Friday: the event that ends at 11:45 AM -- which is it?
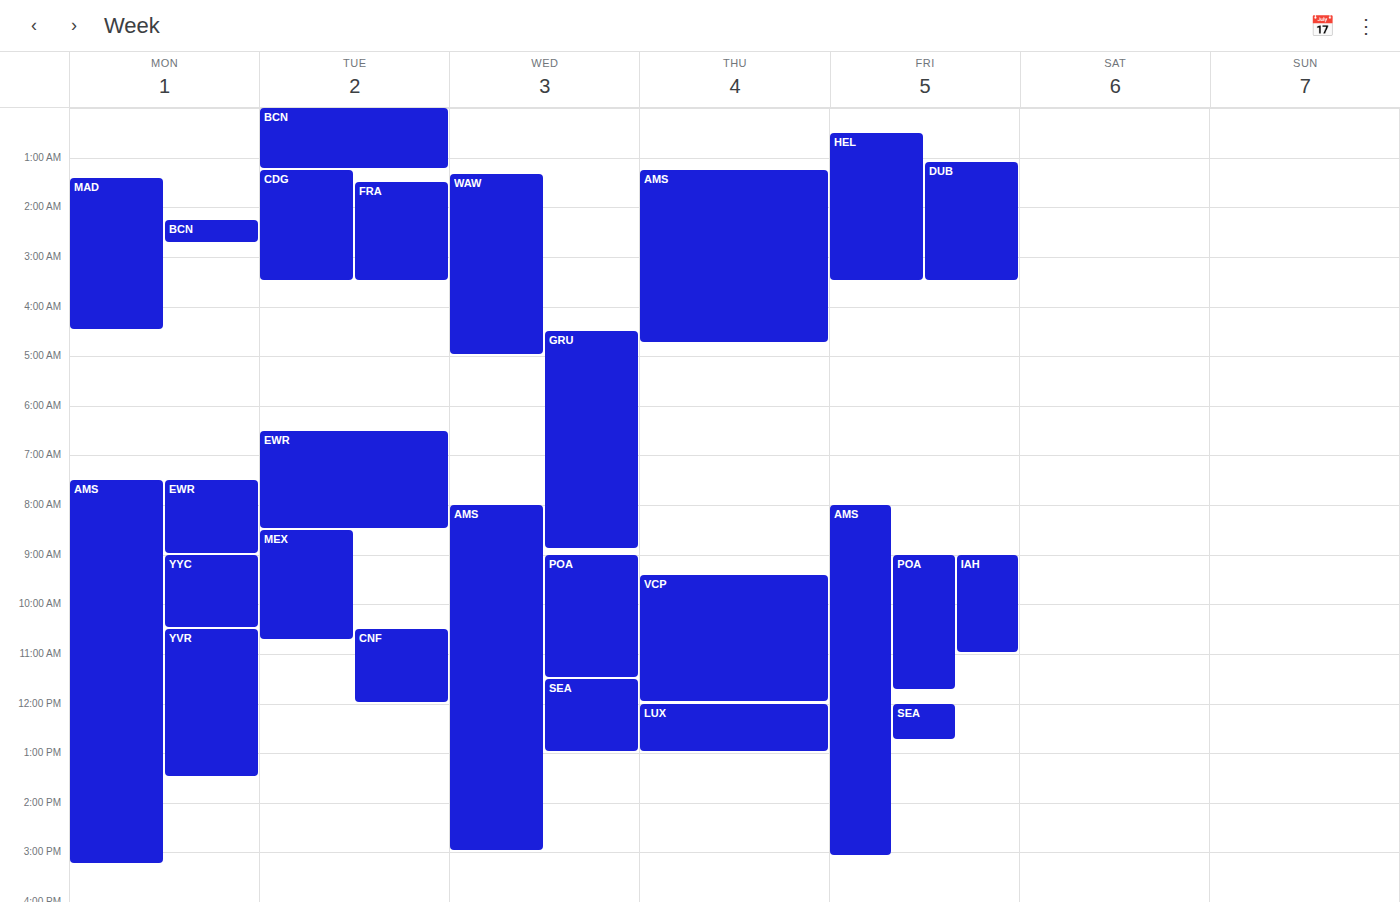
"POA"